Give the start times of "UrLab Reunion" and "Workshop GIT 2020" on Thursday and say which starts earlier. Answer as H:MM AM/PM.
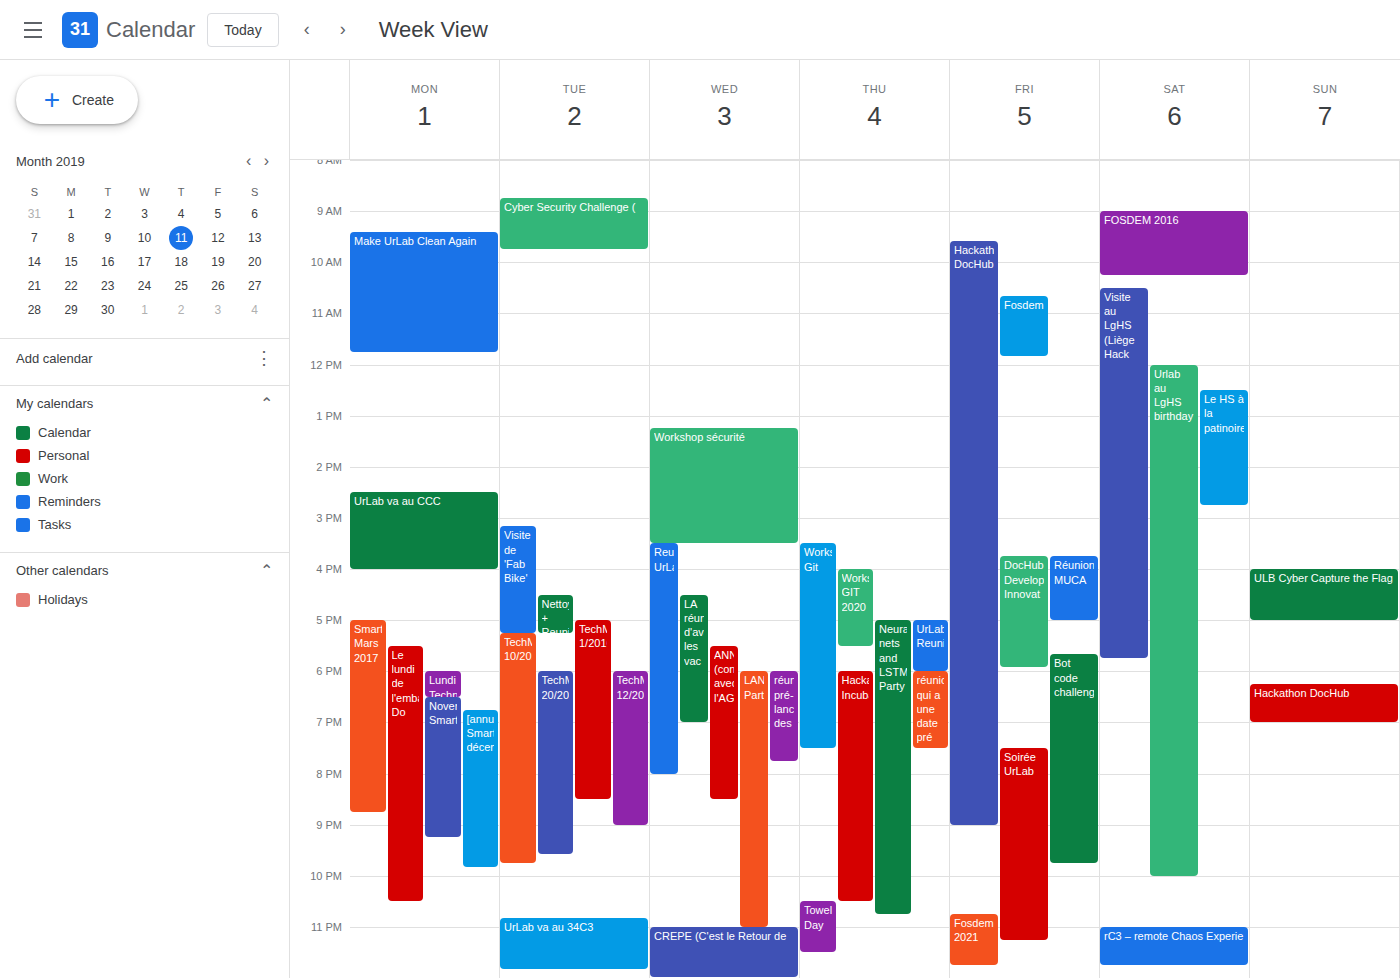
"Workshop GIT 2020" 4:00 PM; "UrLab Reunion" 5:00 PM.